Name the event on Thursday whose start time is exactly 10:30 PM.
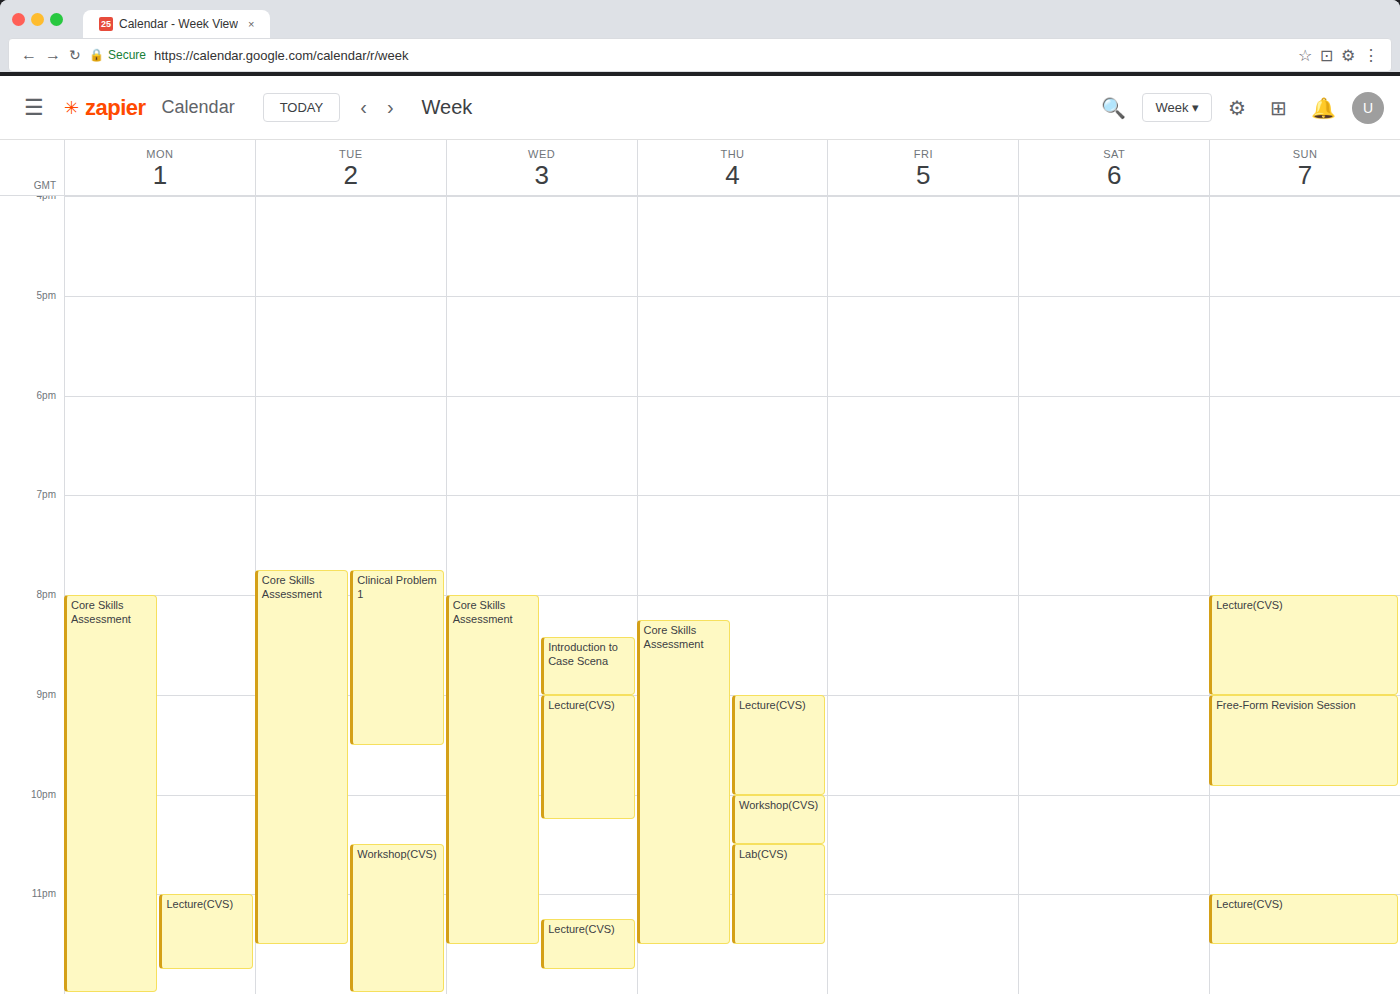
"Lab(CVS)"